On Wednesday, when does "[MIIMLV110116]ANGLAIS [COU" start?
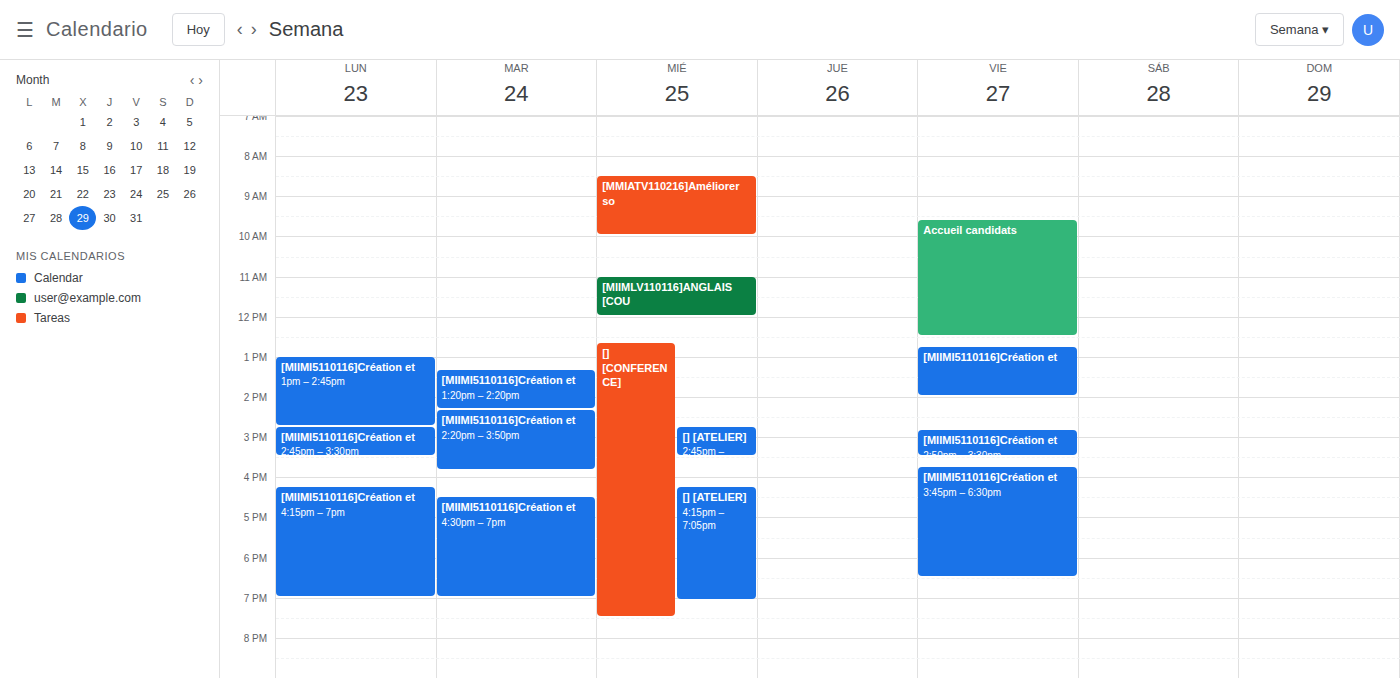
11:00 AM